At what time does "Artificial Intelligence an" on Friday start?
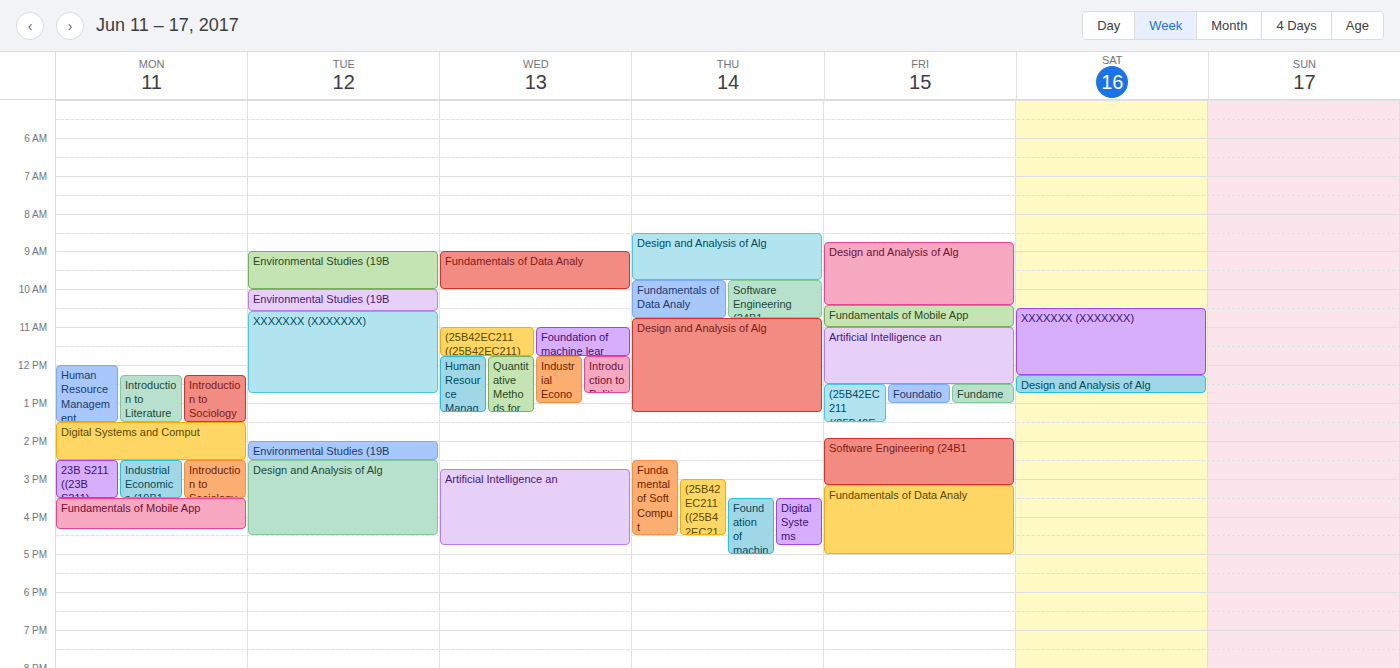
11:00 AM